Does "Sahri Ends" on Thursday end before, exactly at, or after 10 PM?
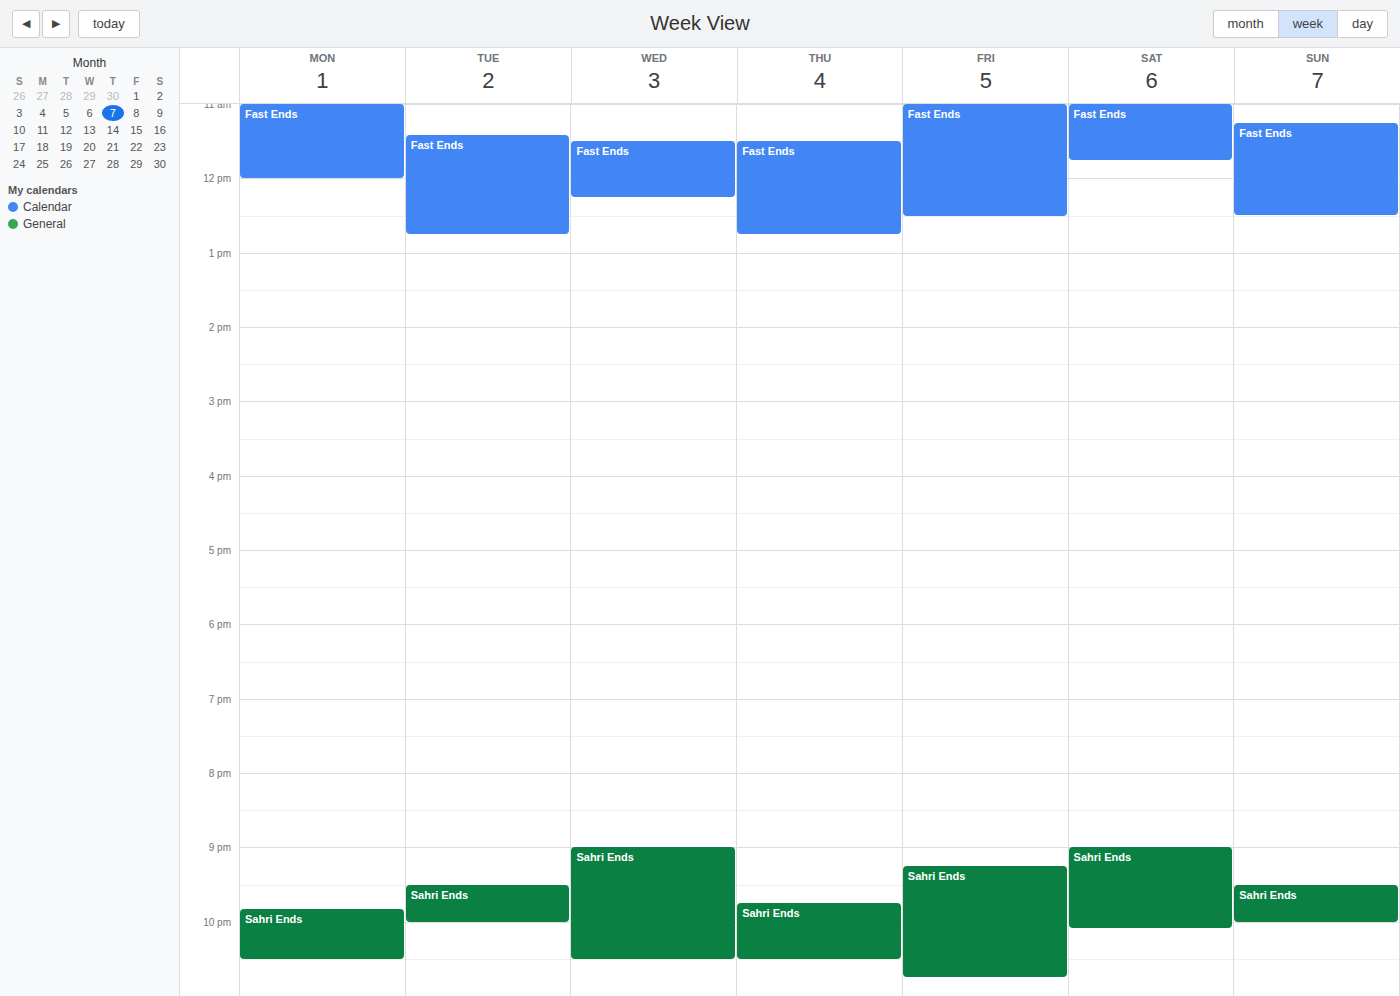
10:30 PM -- after 10 PM, 30 minutes below the 10 PM line.